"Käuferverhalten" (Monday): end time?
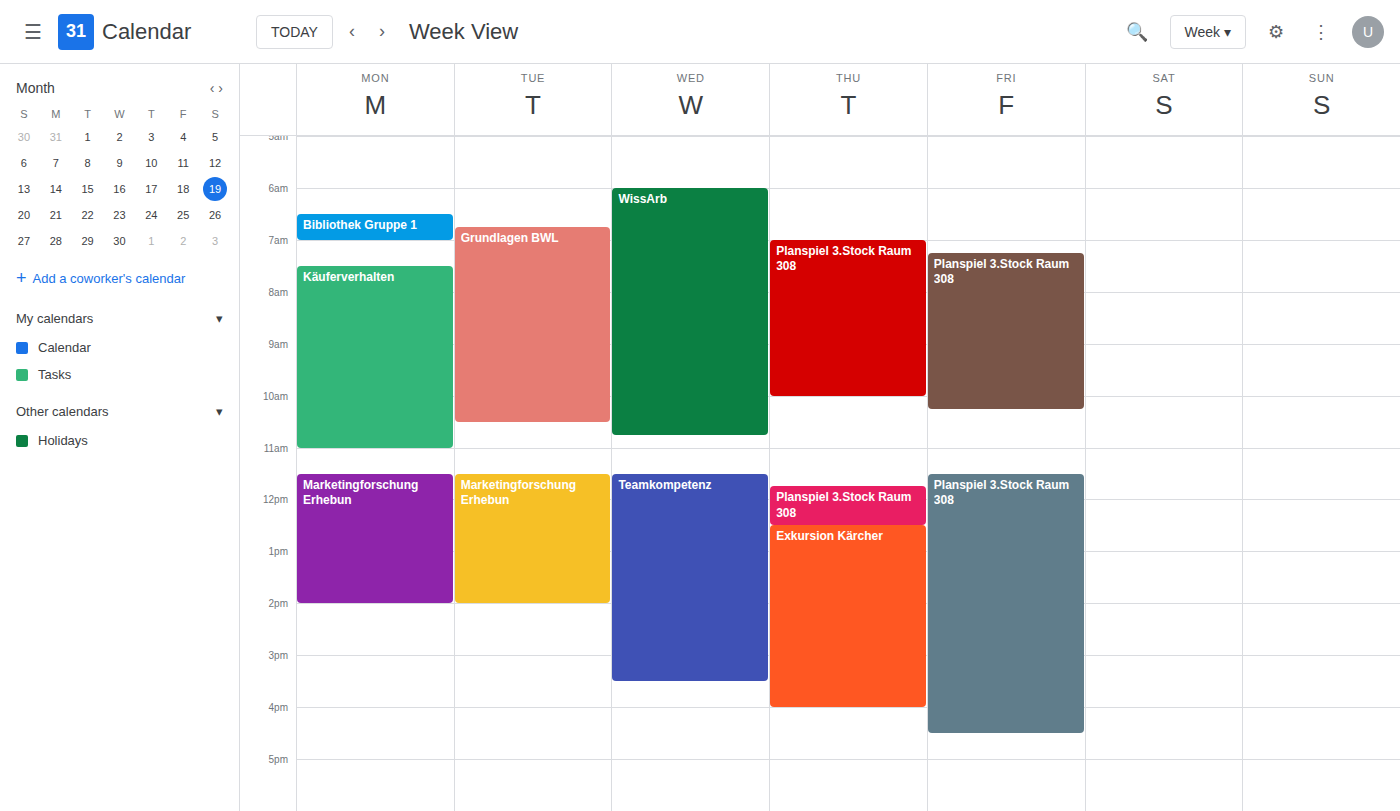
11:00